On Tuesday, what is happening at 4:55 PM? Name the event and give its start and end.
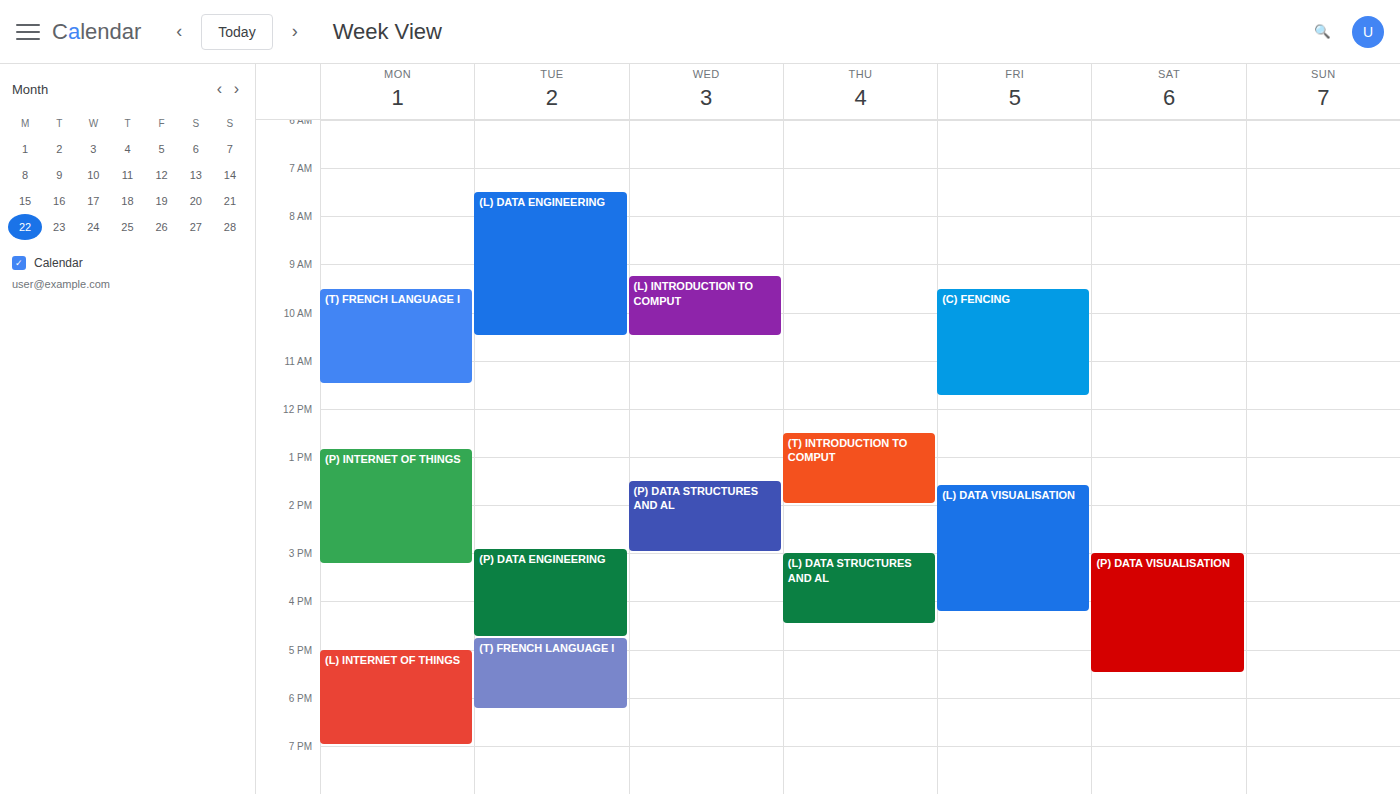
"(T) FRENCH LANGUAGE I", 4:45 PM to 6:15 PM